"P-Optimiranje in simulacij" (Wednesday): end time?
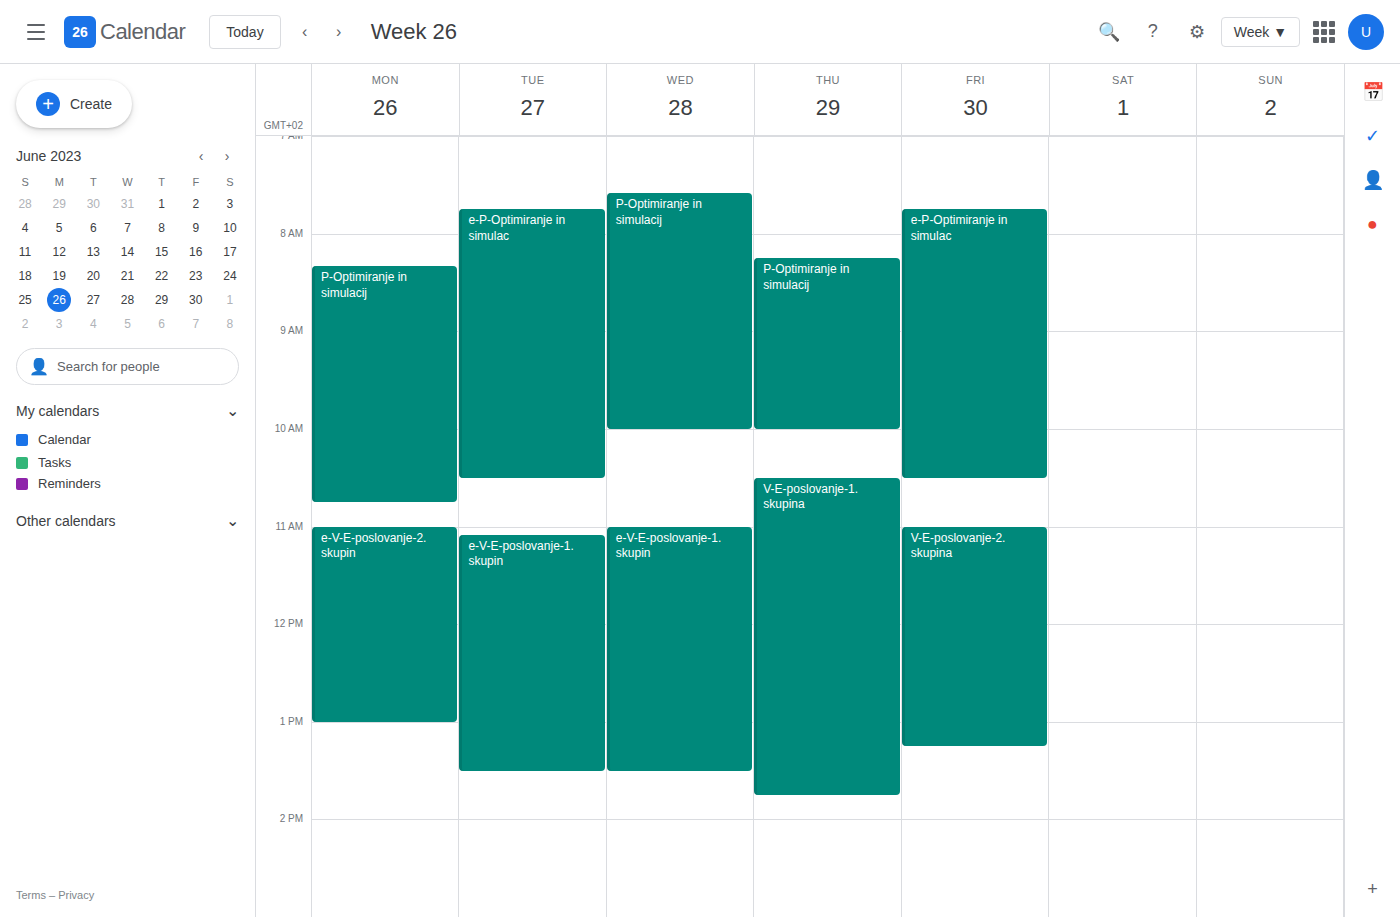
10:00